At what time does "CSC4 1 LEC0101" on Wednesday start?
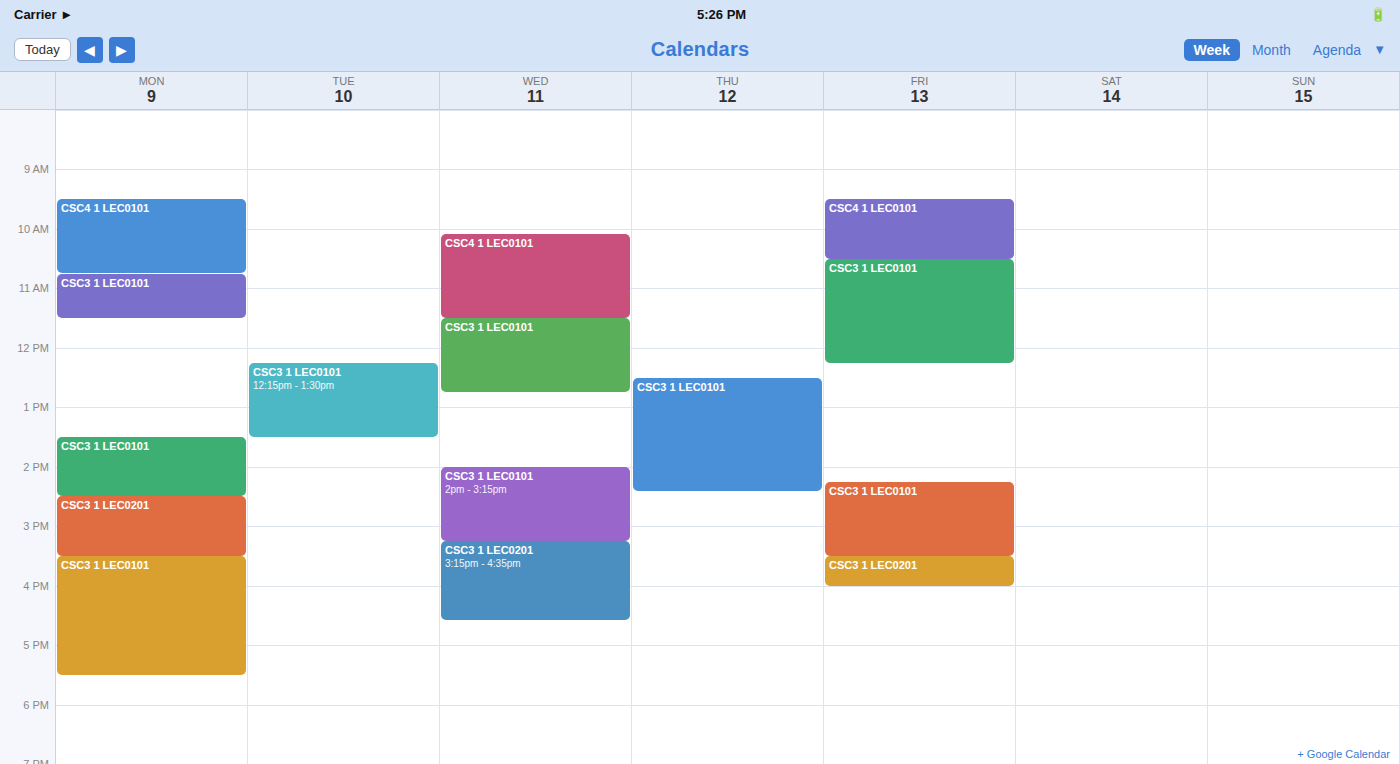
10:05 AM